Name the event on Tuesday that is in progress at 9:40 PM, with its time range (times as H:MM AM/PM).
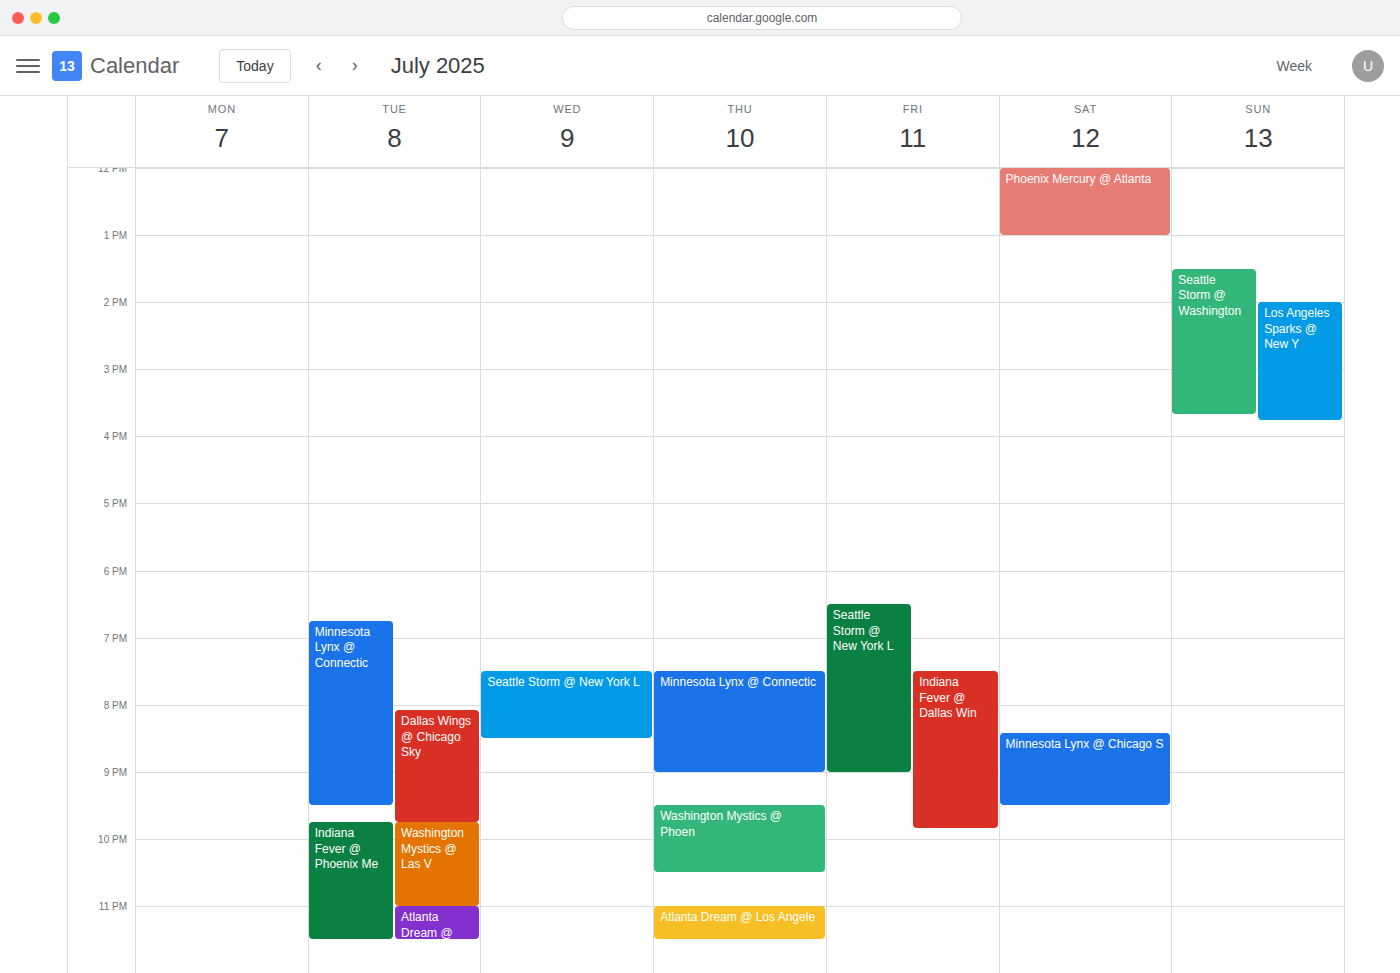
"Dallas Wings @ Chicago Sky", 8:05 PM to 9:45 PM